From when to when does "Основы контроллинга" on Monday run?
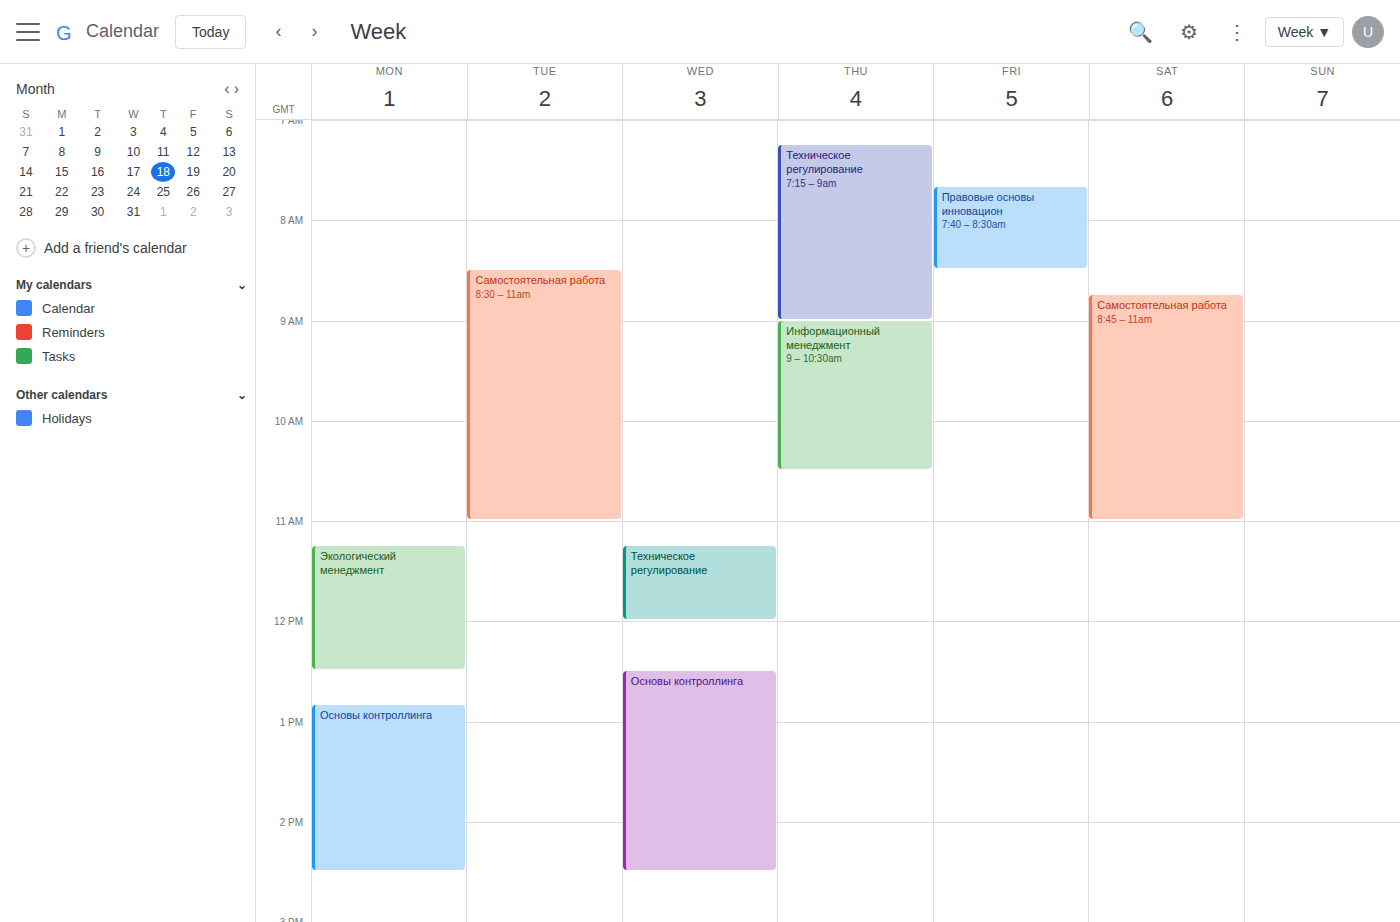
12:50 to 14:30